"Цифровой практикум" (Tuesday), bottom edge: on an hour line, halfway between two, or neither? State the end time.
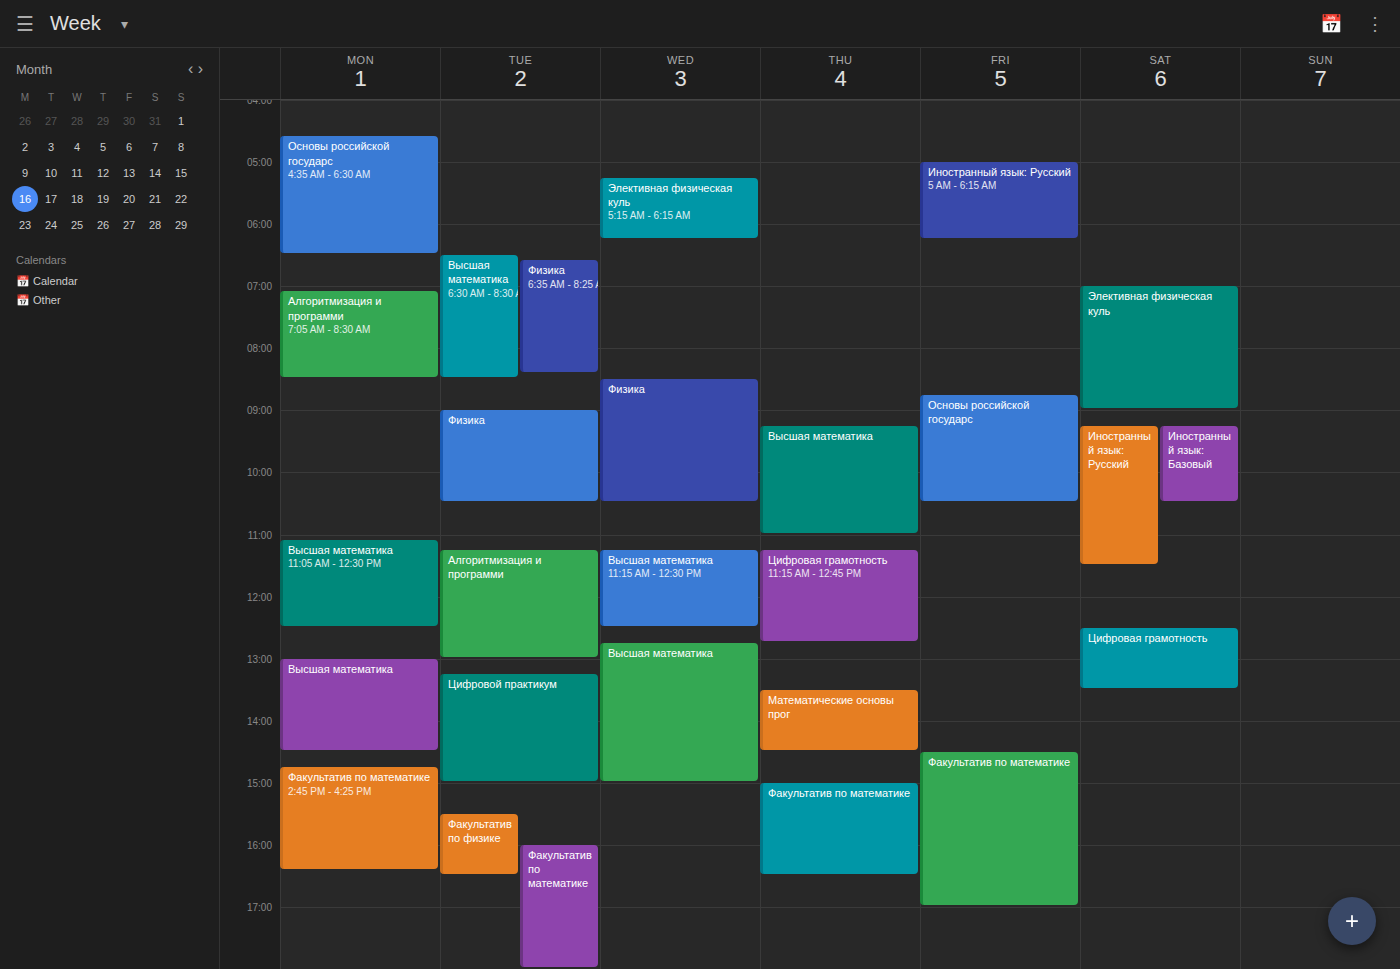
3:00 PM -- exactly on the 3 PM line.